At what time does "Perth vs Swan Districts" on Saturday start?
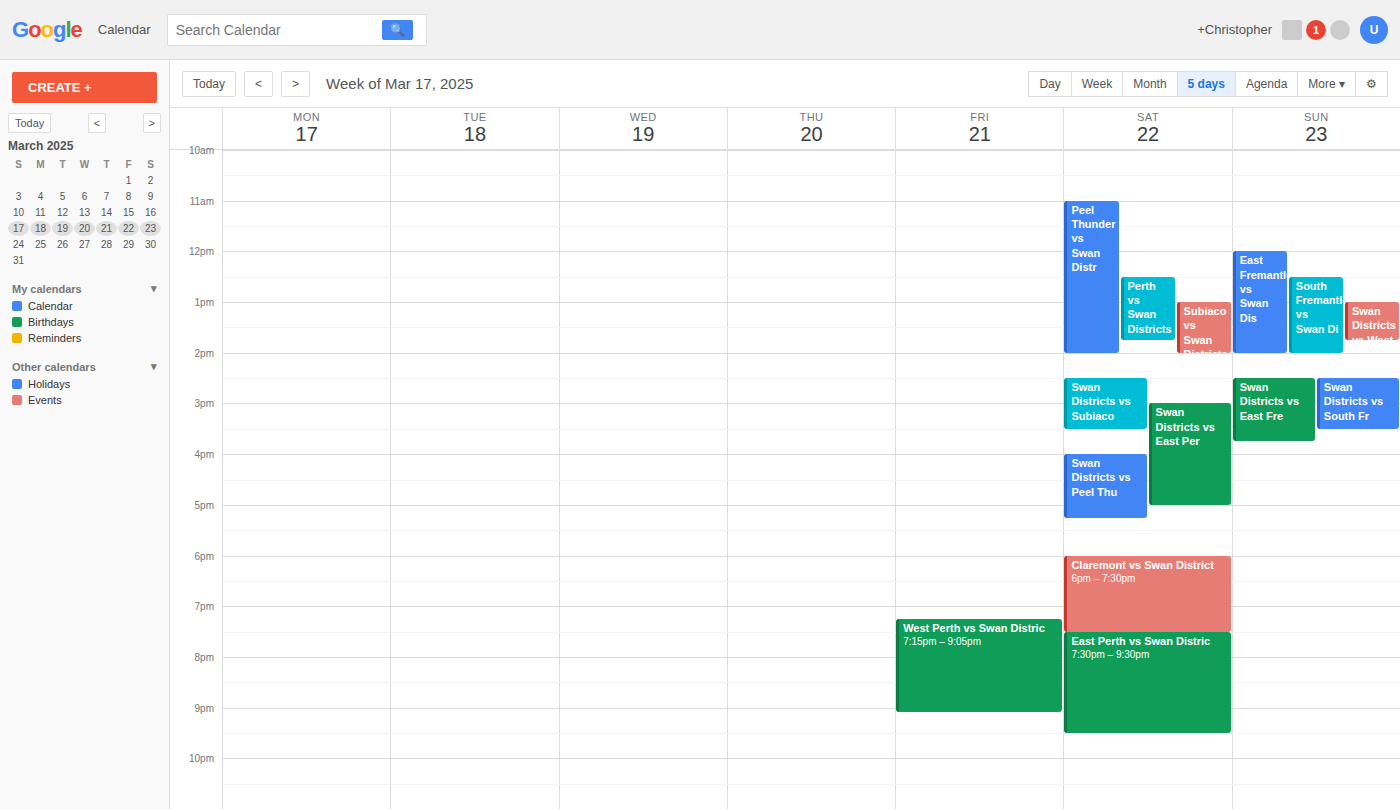
12:30 PM